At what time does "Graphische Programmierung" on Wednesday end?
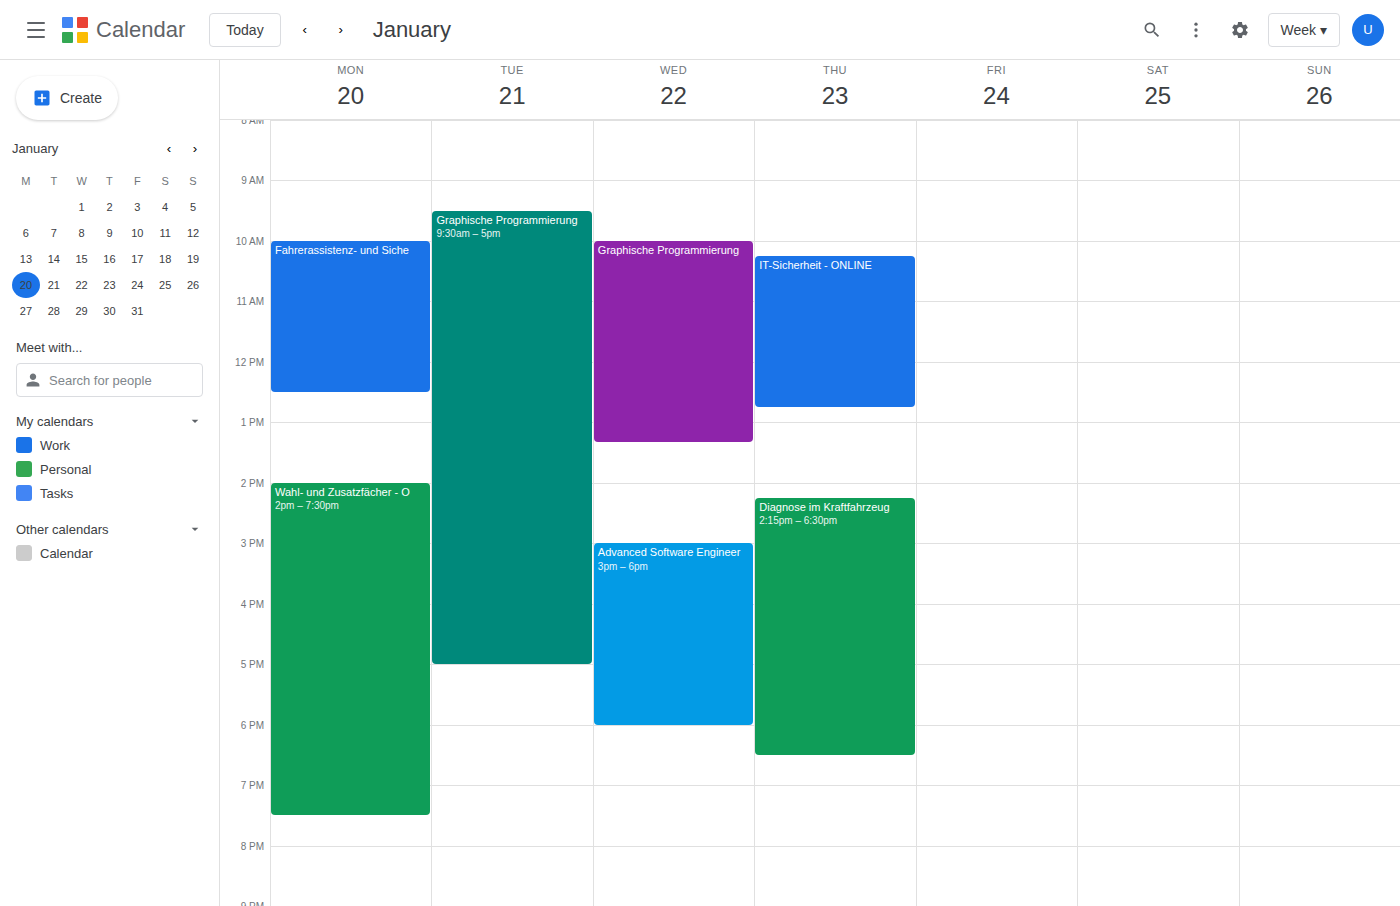
1:20 PM